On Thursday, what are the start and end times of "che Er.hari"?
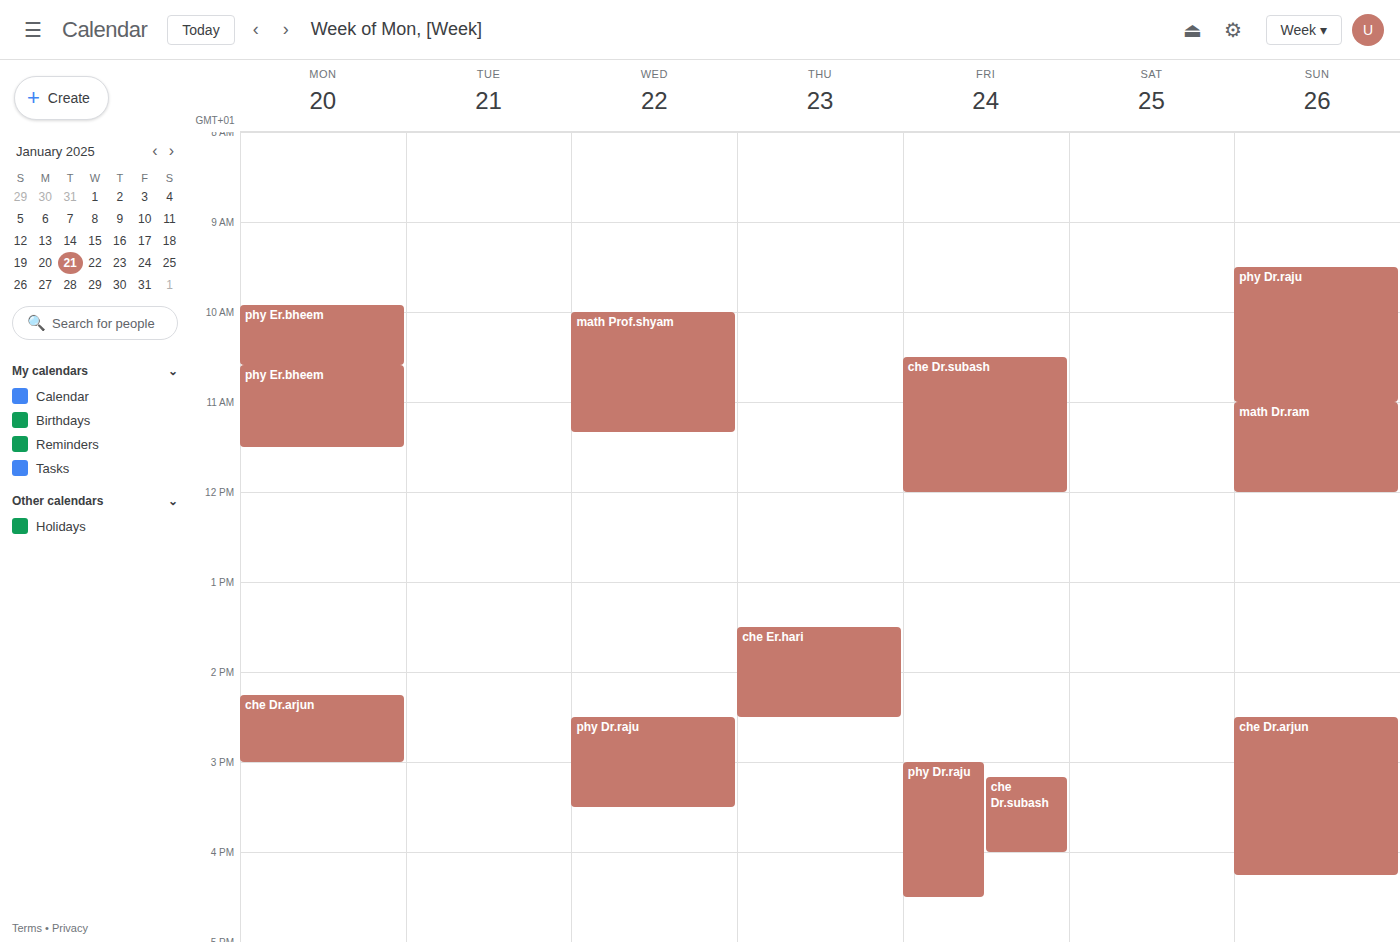
1:30 PM to 2:30 PM